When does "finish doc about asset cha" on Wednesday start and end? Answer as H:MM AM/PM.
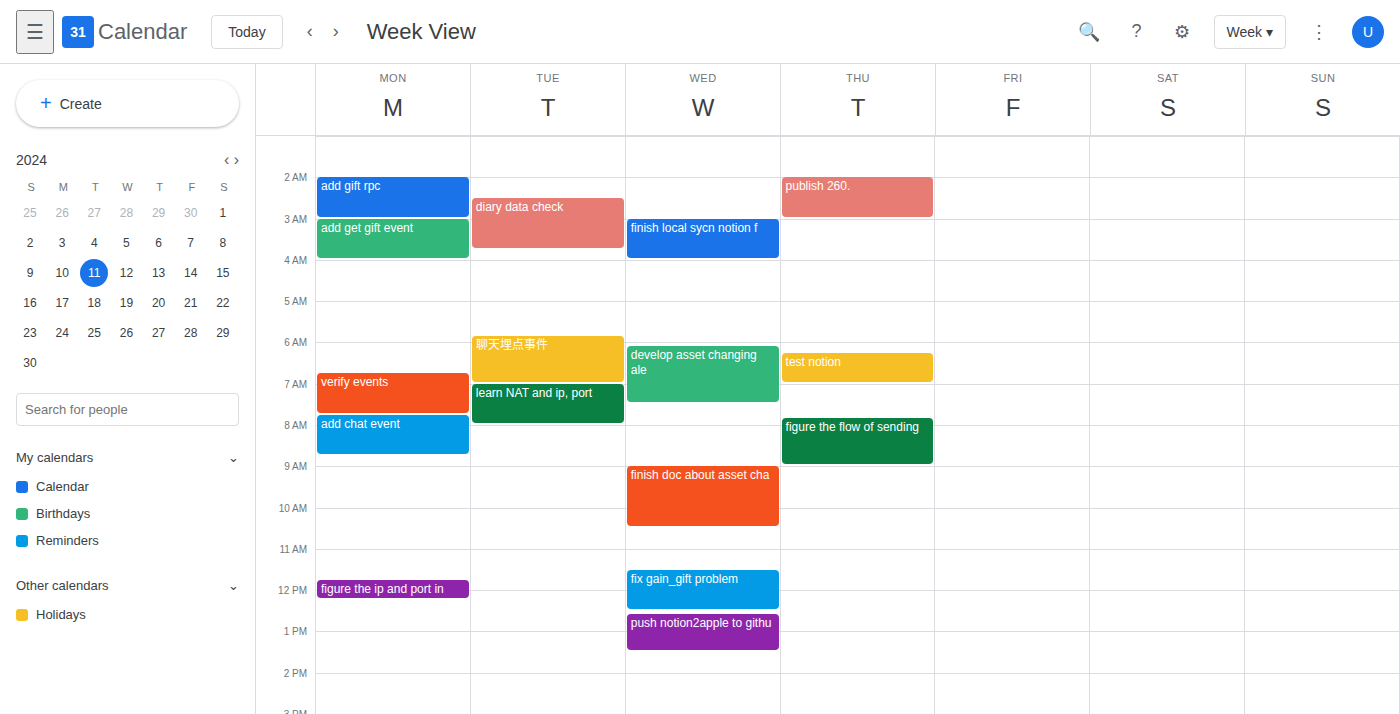
9:00 AM to 10:30 AM